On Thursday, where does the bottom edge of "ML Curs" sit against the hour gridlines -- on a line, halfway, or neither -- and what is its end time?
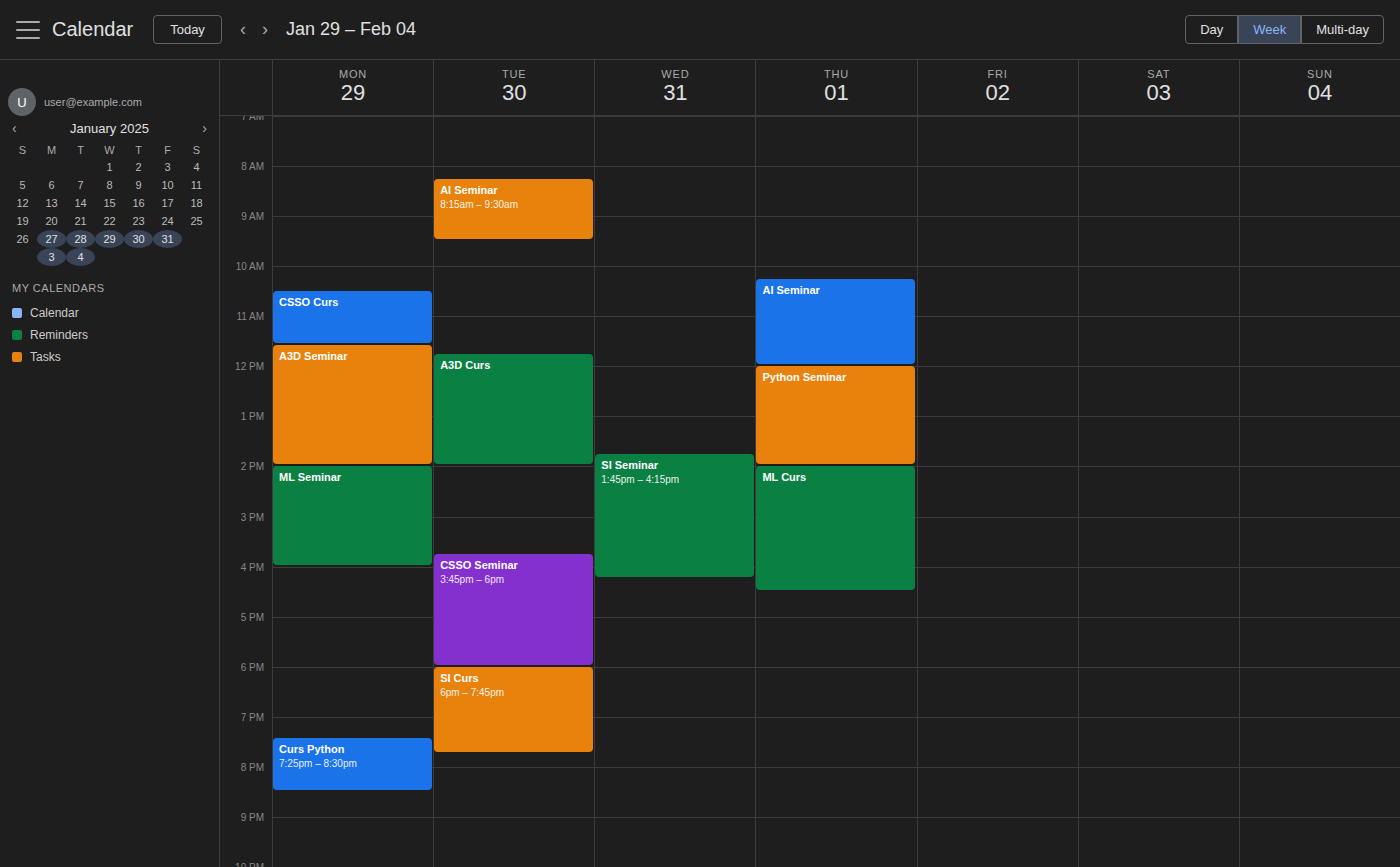
4:30 PM -- halfway between the 4 PM and 5 PM lines.